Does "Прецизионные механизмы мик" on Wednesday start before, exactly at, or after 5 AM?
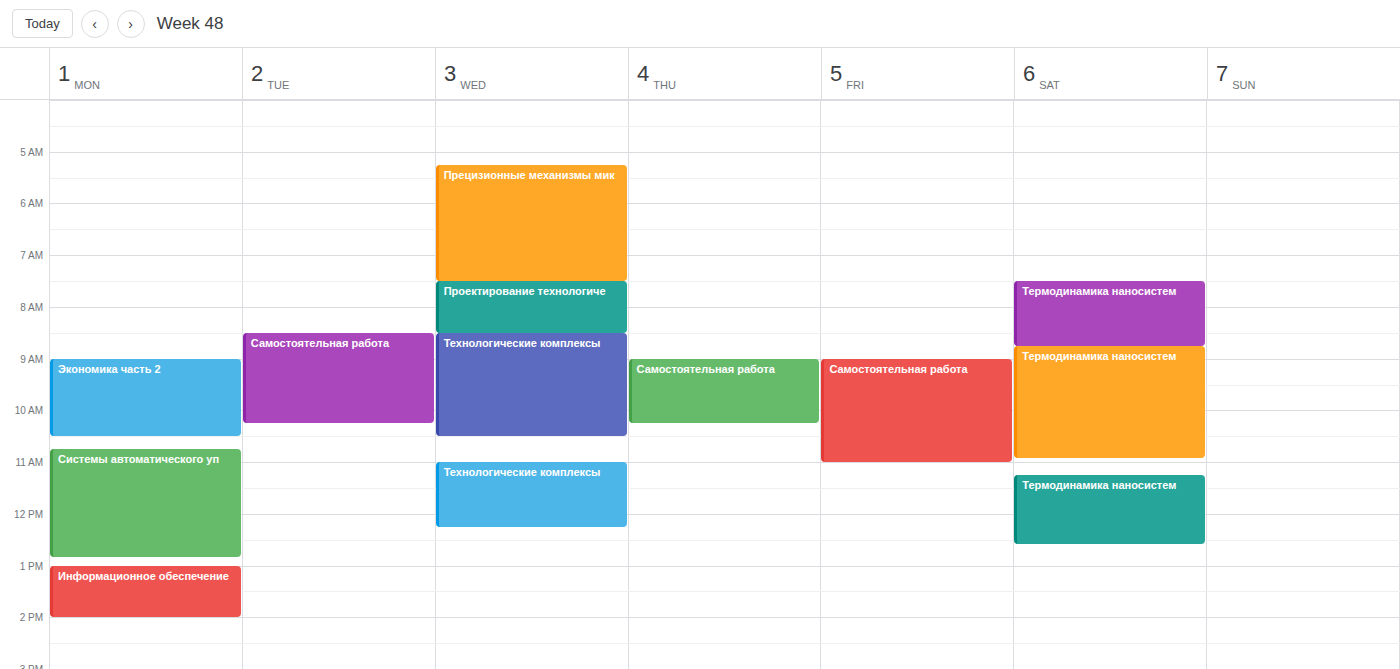
5:15 AM -- after 5 AM, 15 minutes below the 5 AM line.